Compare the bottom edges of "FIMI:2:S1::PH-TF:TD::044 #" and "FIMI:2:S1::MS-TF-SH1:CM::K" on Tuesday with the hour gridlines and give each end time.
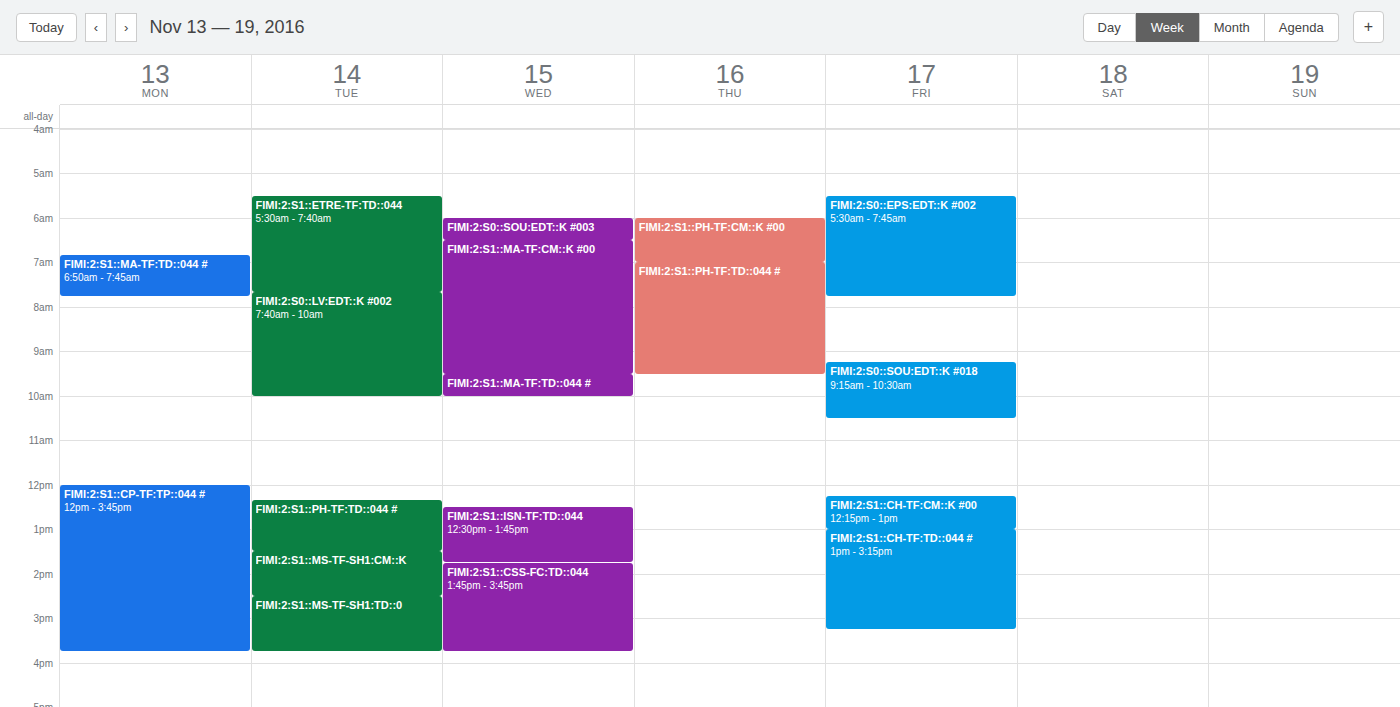
"FIMI:2:S1::PH-TF:TD::044 #": 1:30 PM, halfway between the 1 PM and 2 PM lines. "FIMI:2:S1::MS-TF-SH1:CM::K": 2:30 PM, halfway between the 2 PM and 3 PM lines.